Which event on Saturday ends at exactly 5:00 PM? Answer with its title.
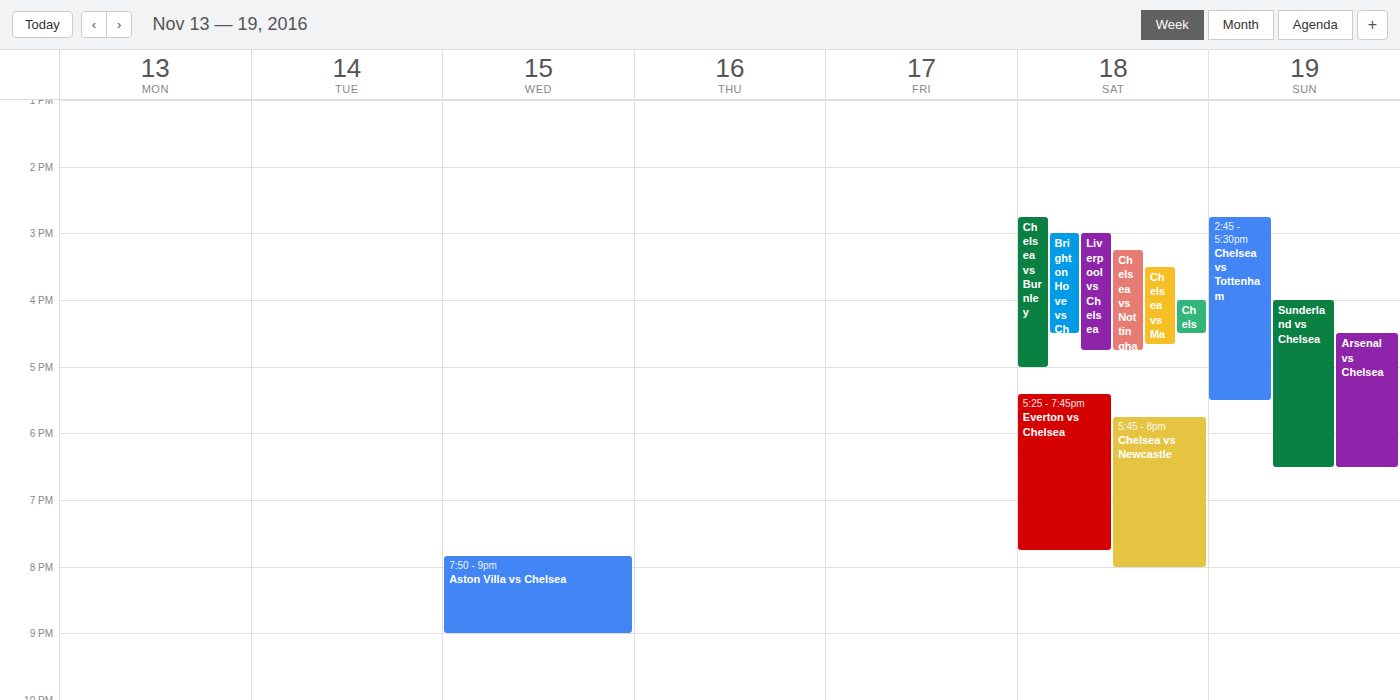
"Chelsea vs Burnley"